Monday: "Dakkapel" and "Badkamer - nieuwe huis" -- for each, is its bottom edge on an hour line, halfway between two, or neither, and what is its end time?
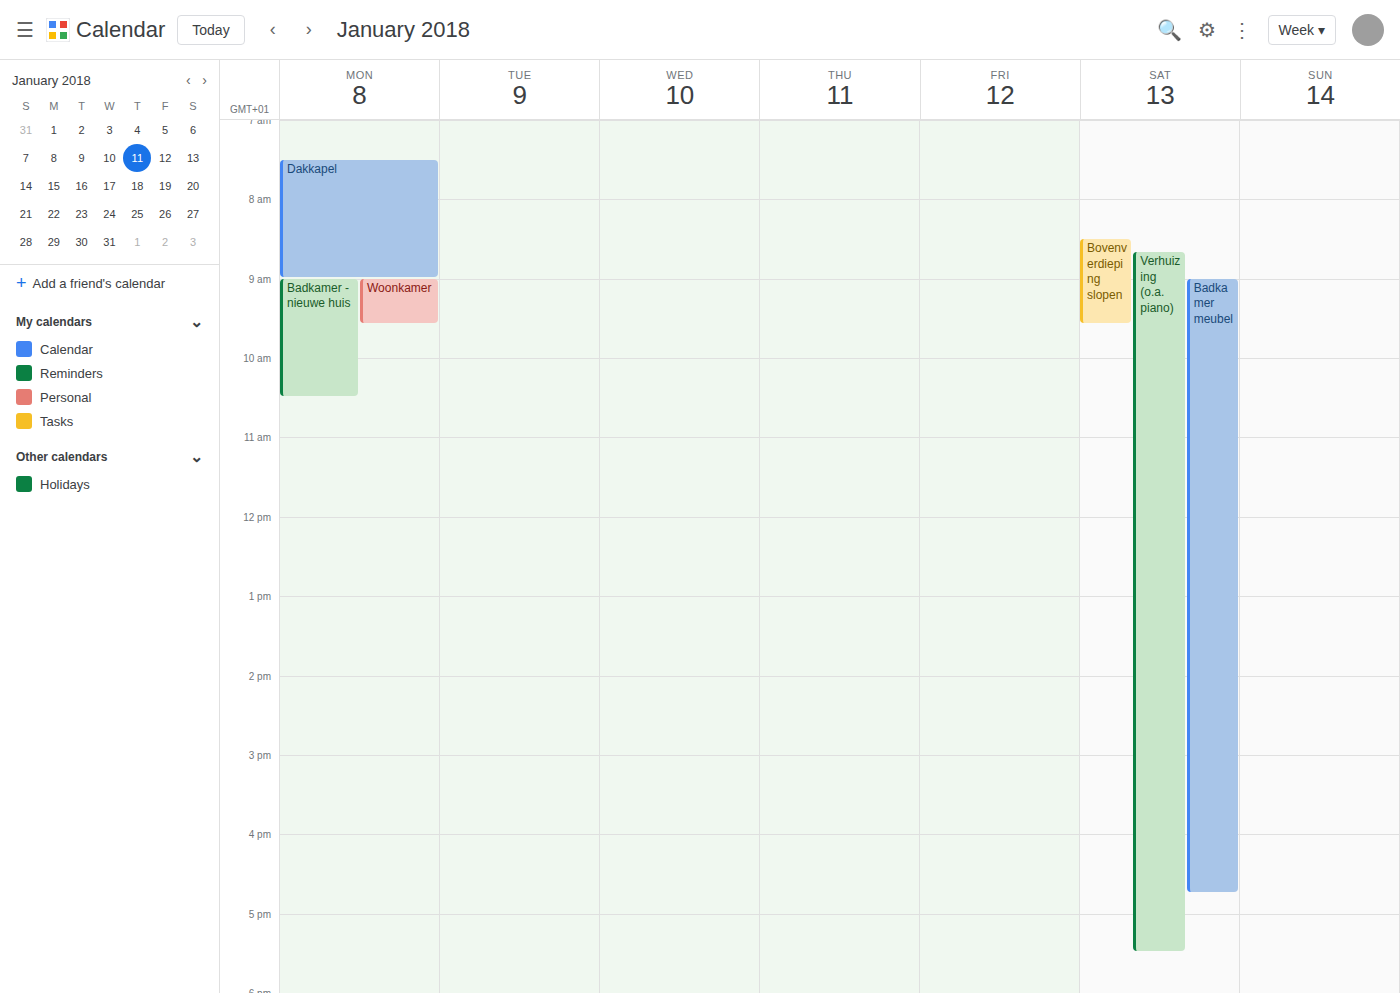
"Dakkapel": 9:00 AM, exactly on the 9 AM line. "Badkamer - nieuwe huis": 10:30 AM, halfway between the 10 AM and 11 AM lines.